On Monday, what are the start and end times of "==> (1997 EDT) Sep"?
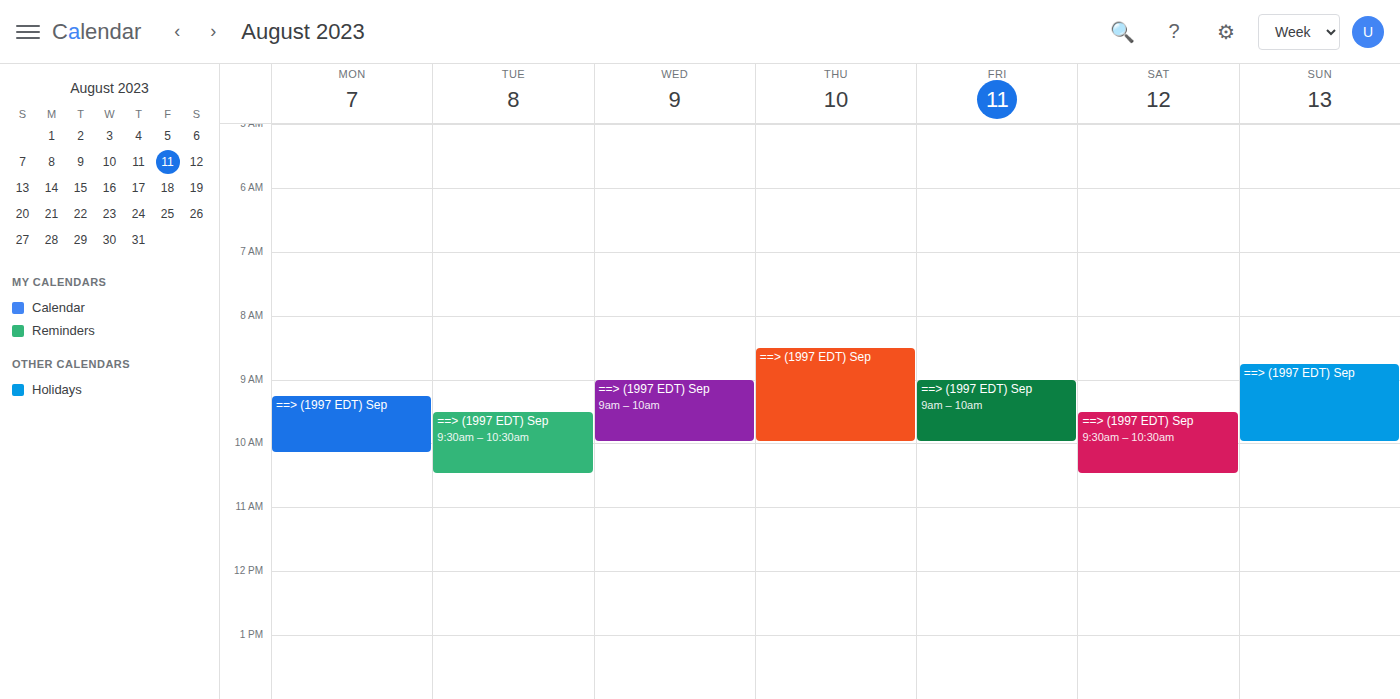
9:15 AM to 10:10 AM